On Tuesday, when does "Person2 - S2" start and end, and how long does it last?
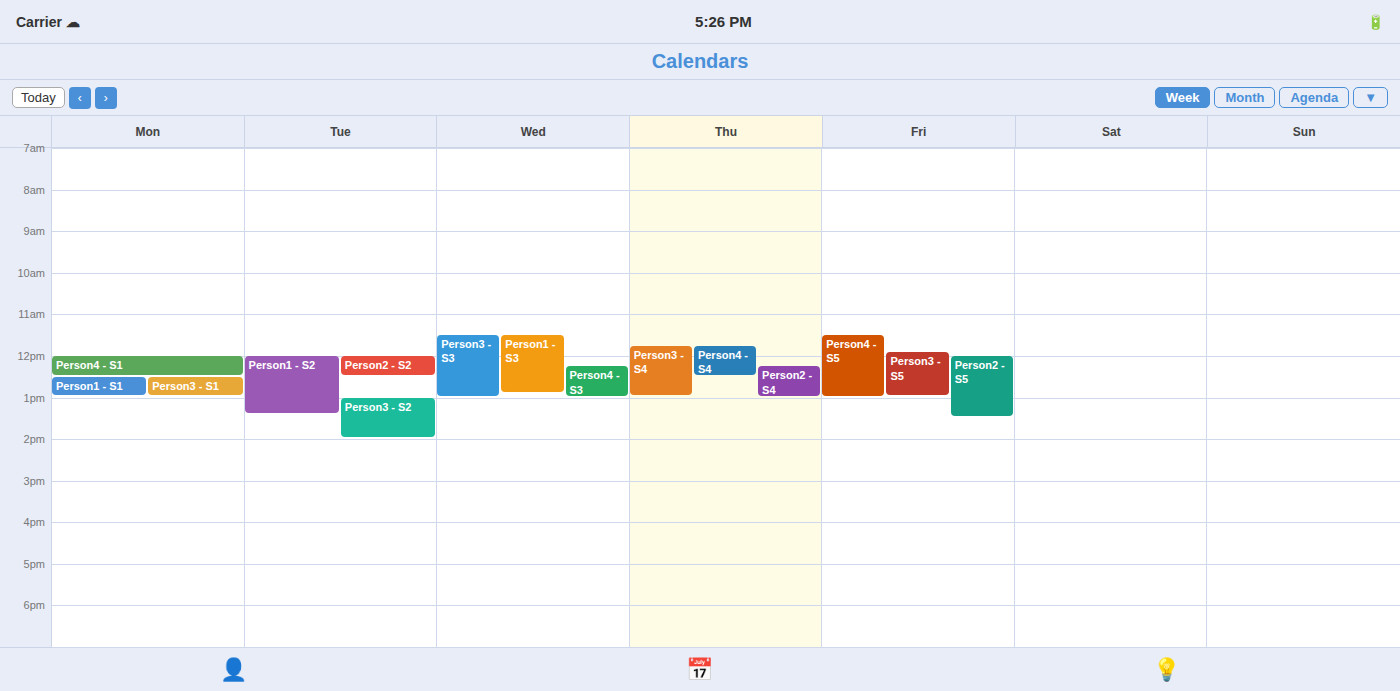
12:00 PM to 12:30 PM, 30 minutes